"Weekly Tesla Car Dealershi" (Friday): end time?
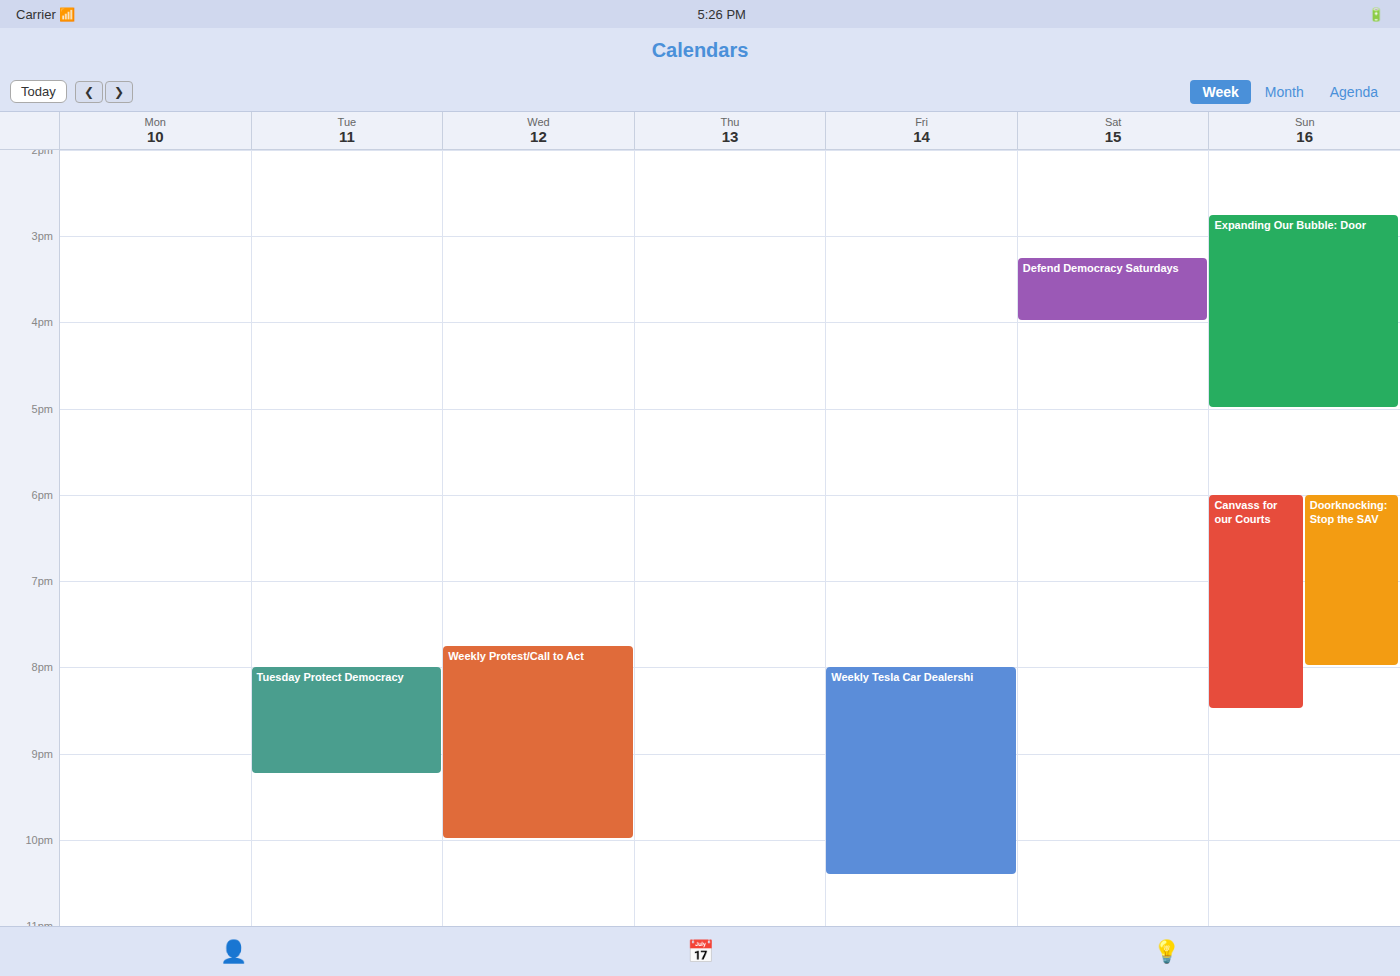
10:25 PM